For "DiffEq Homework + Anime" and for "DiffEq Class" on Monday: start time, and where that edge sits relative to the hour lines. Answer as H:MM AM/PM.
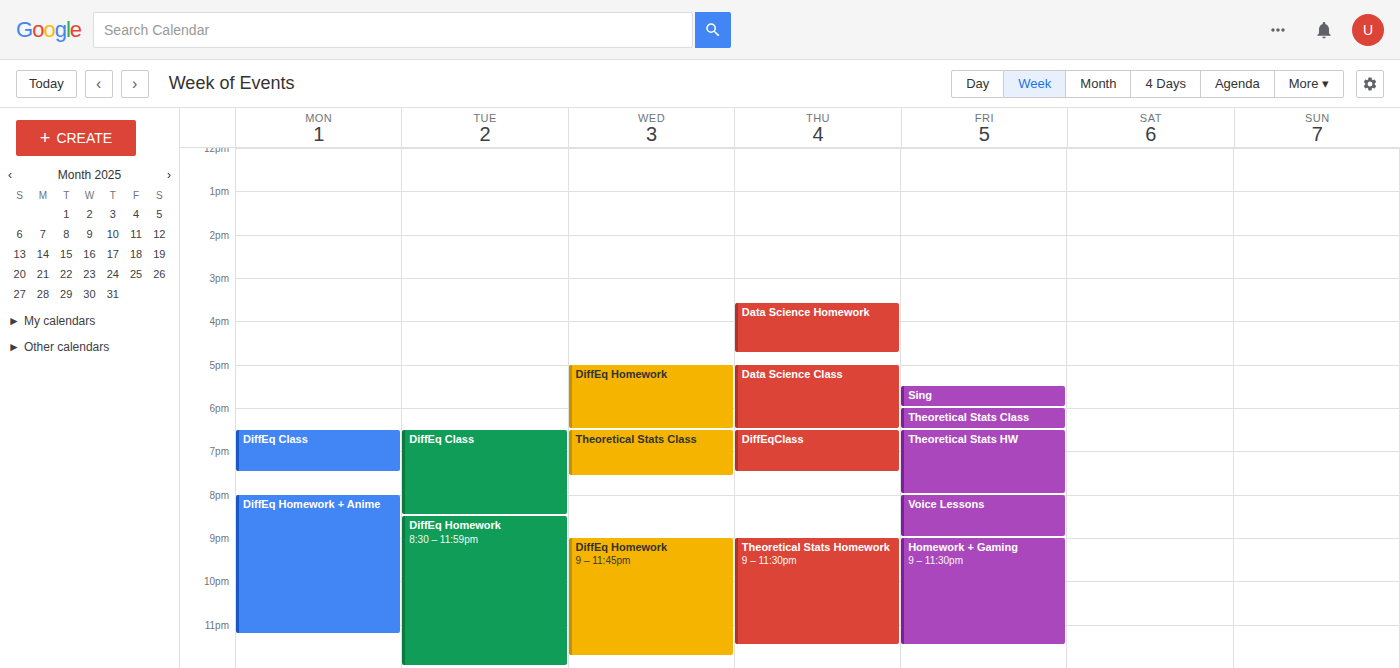
"DiffEq Homework + Anime": 8:00 PM, exactly on the 8 PM line. "DiffEq Class": 6:30 PM, halfway between the 6 PM and 7 PM lines.